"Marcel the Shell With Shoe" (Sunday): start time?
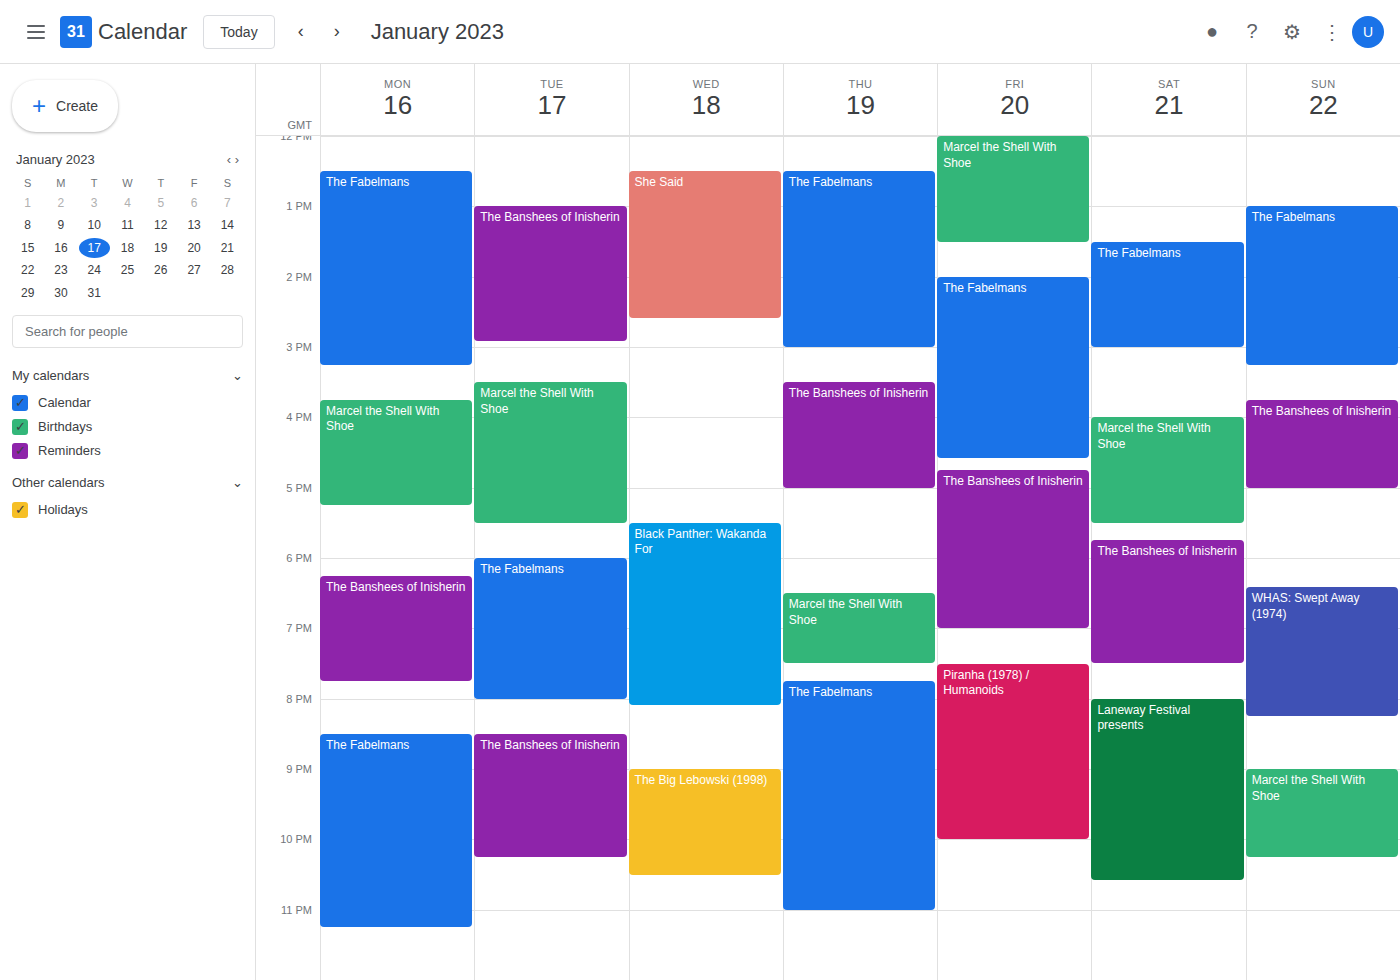
21:00